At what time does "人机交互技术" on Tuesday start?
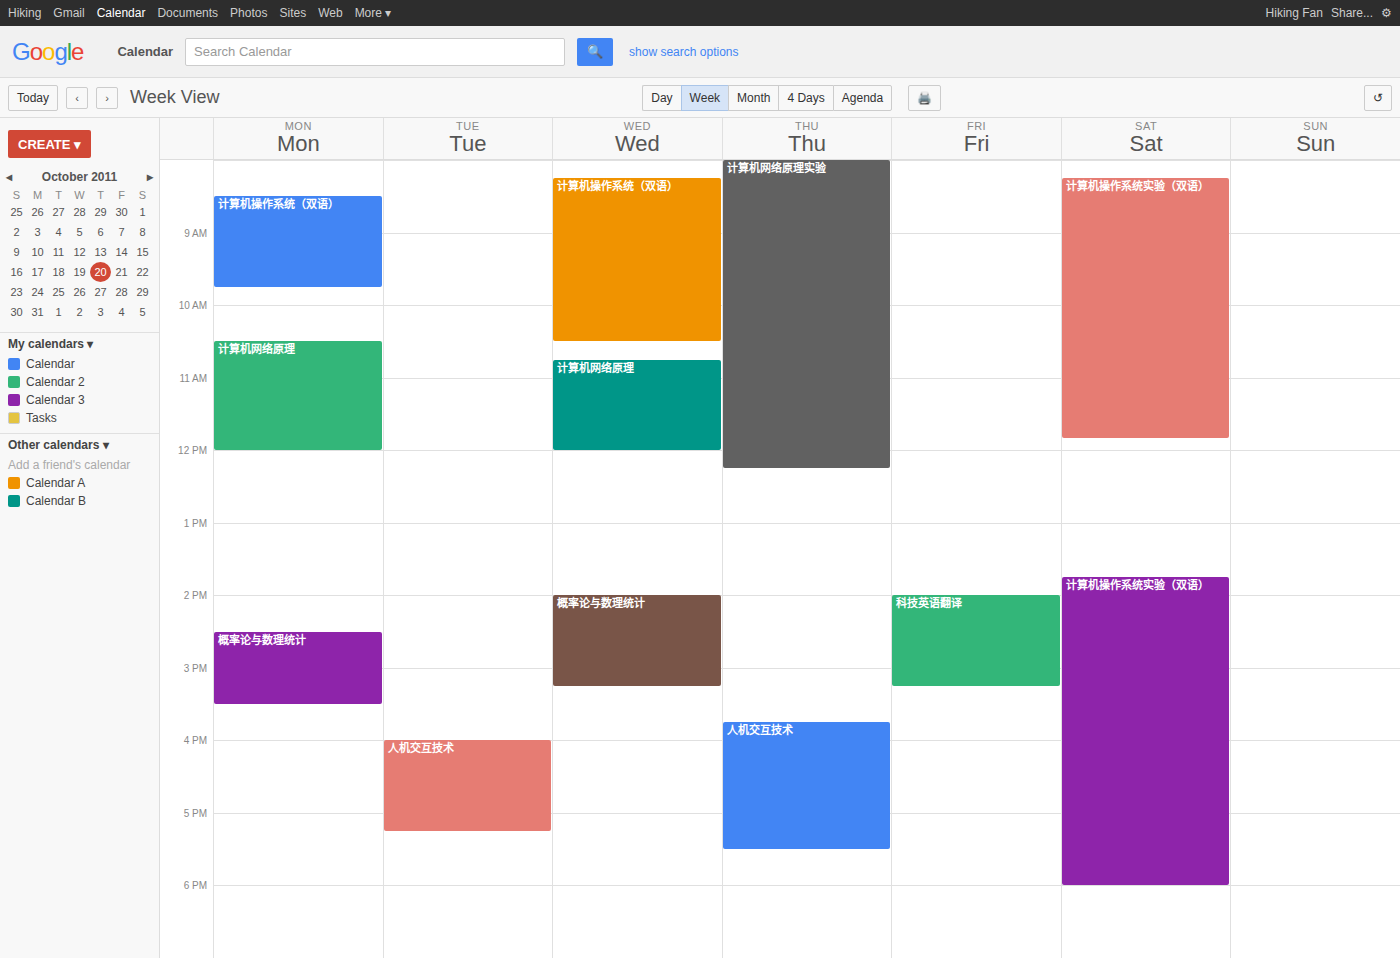
4:00 PM